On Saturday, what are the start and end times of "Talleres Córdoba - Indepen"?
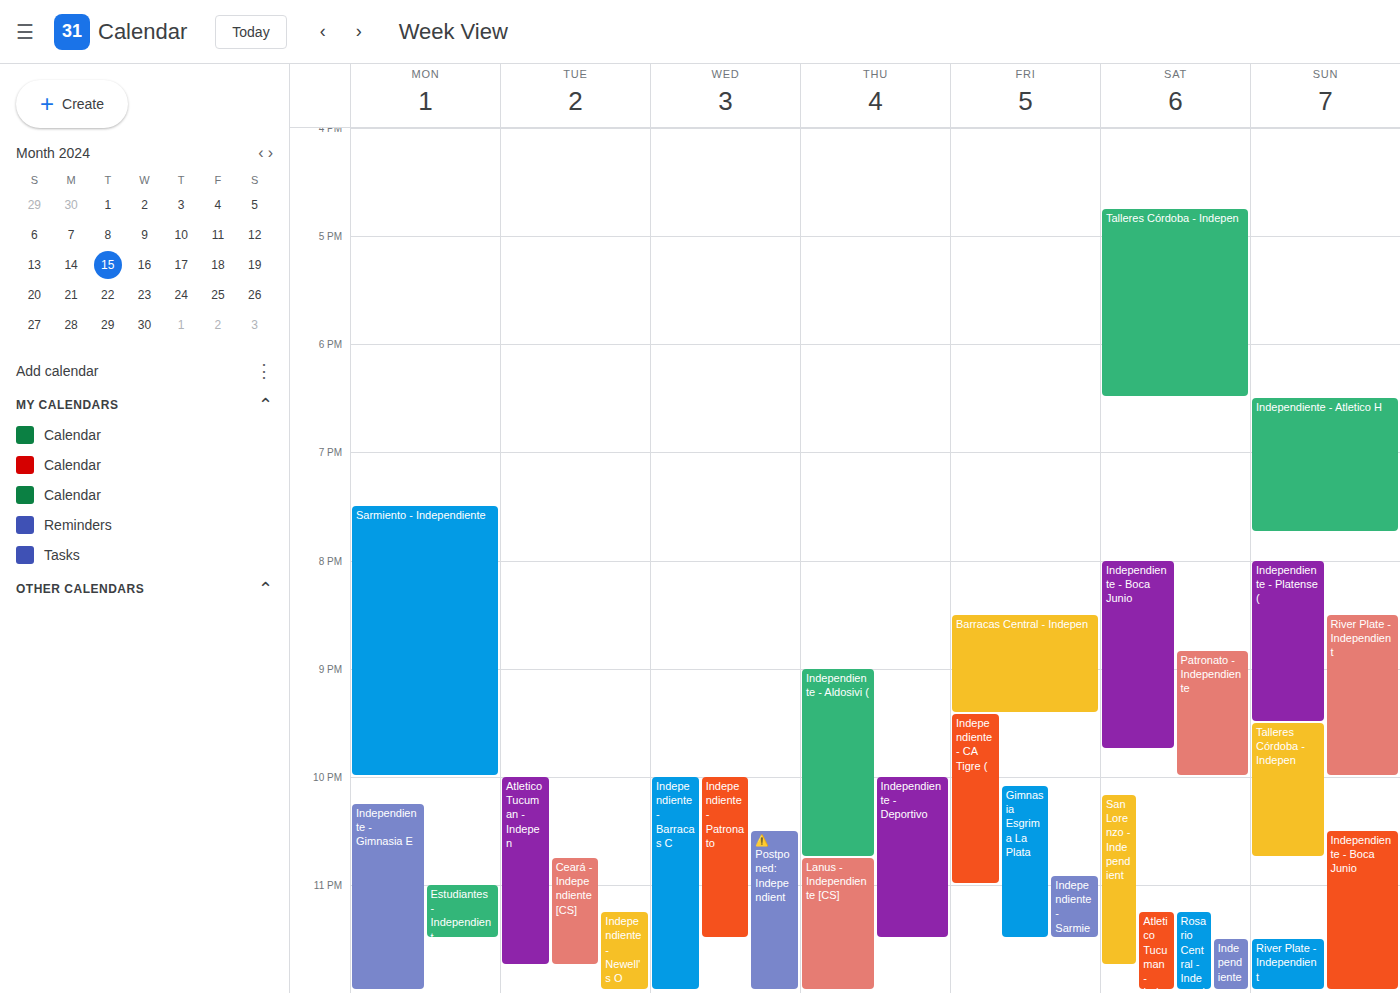
16:45 to 18:30